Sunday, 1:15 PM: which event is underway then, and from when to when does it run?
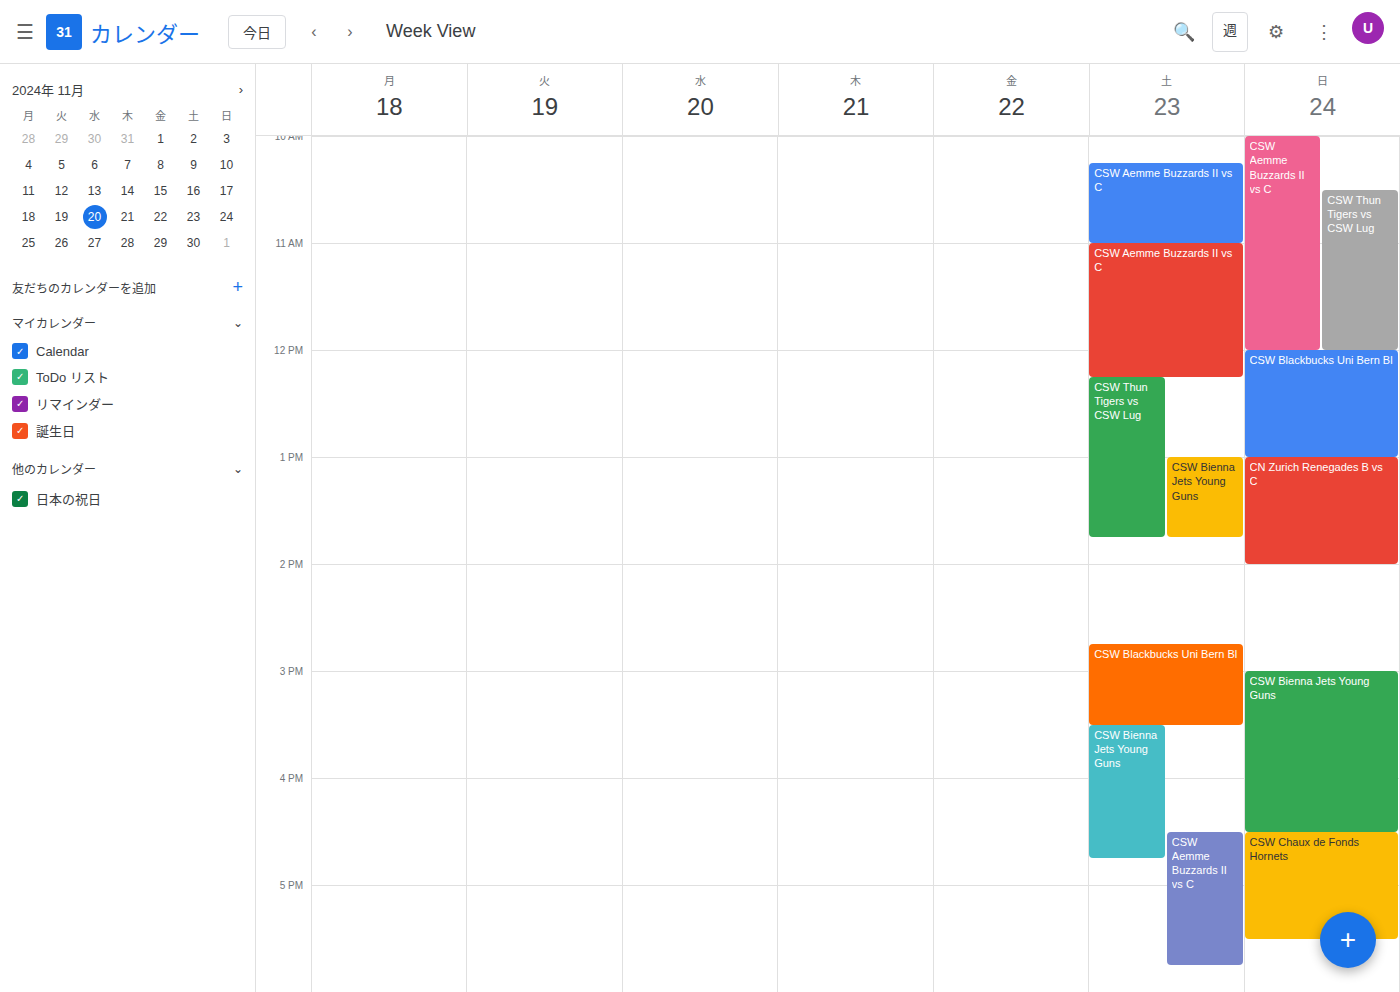
"CN Zurich Renegades B vs C", 1:00 PM to 2:00 PM